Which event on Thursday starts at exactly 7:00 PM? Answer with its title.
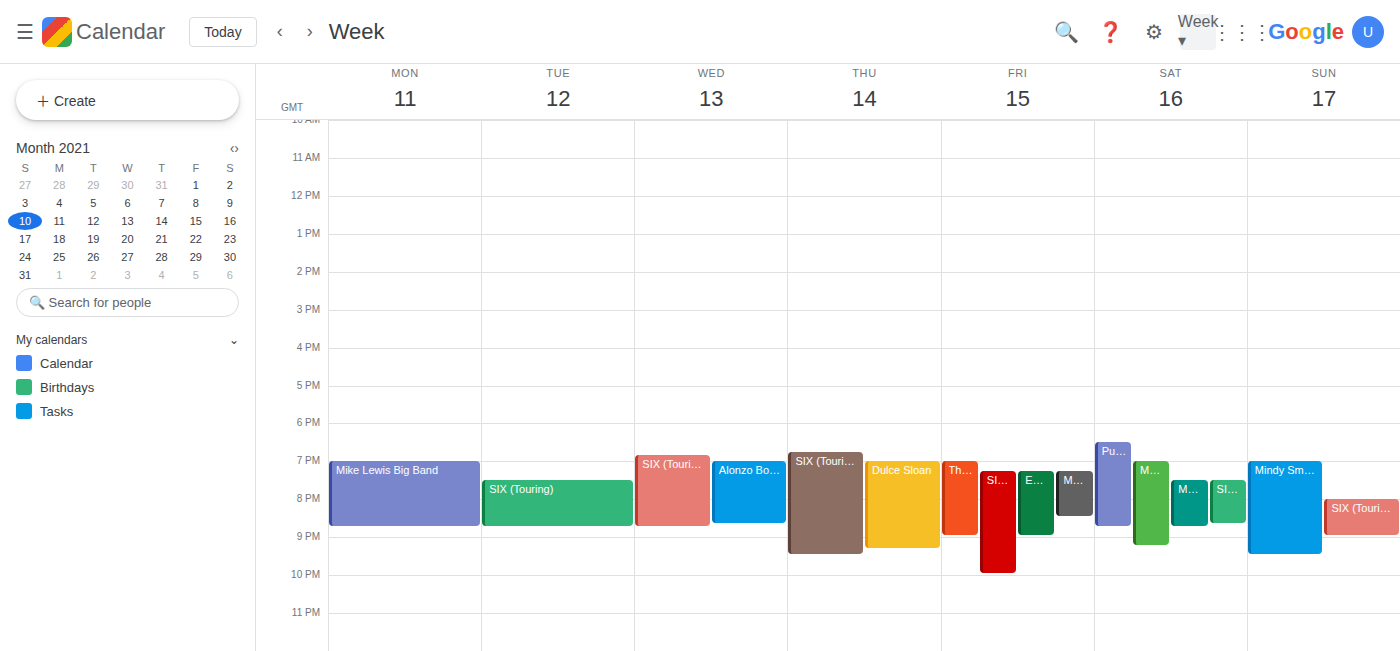
"Dulce Sloan"